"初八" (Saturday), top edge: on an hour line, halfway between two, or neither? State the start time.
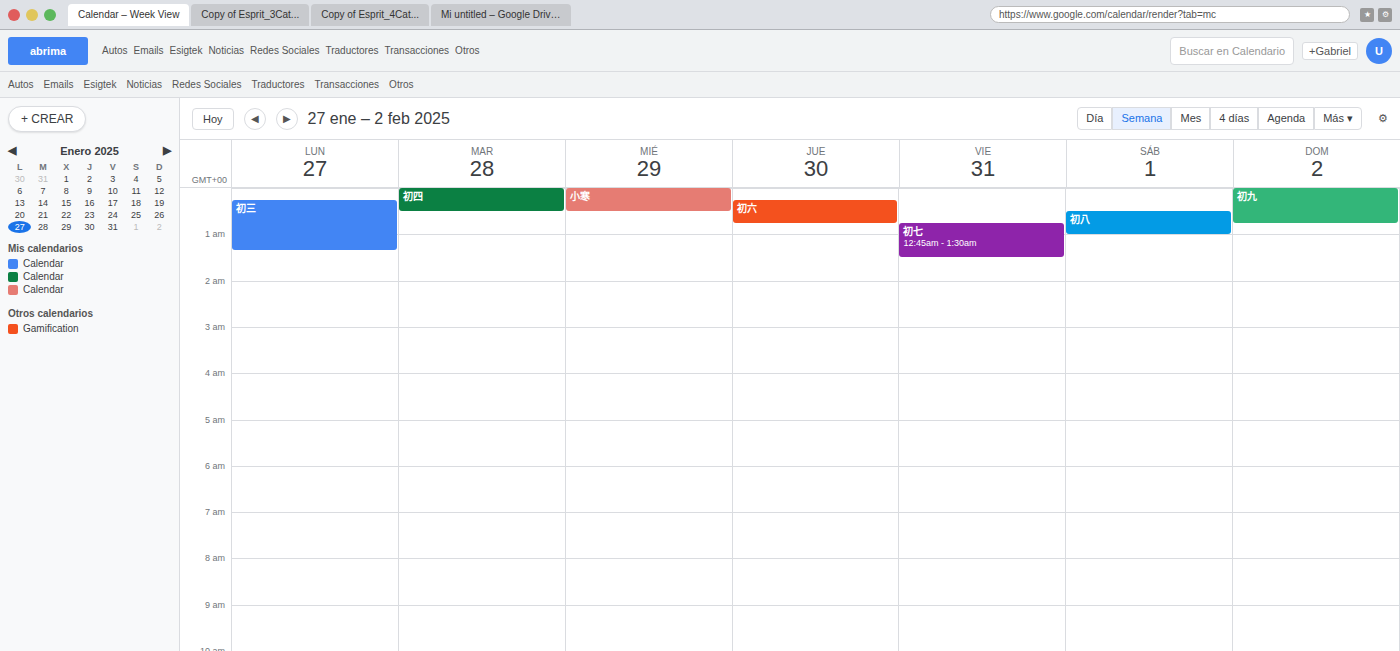
12:30 AM -- halfway between the 12 AM and 1 AM lines.